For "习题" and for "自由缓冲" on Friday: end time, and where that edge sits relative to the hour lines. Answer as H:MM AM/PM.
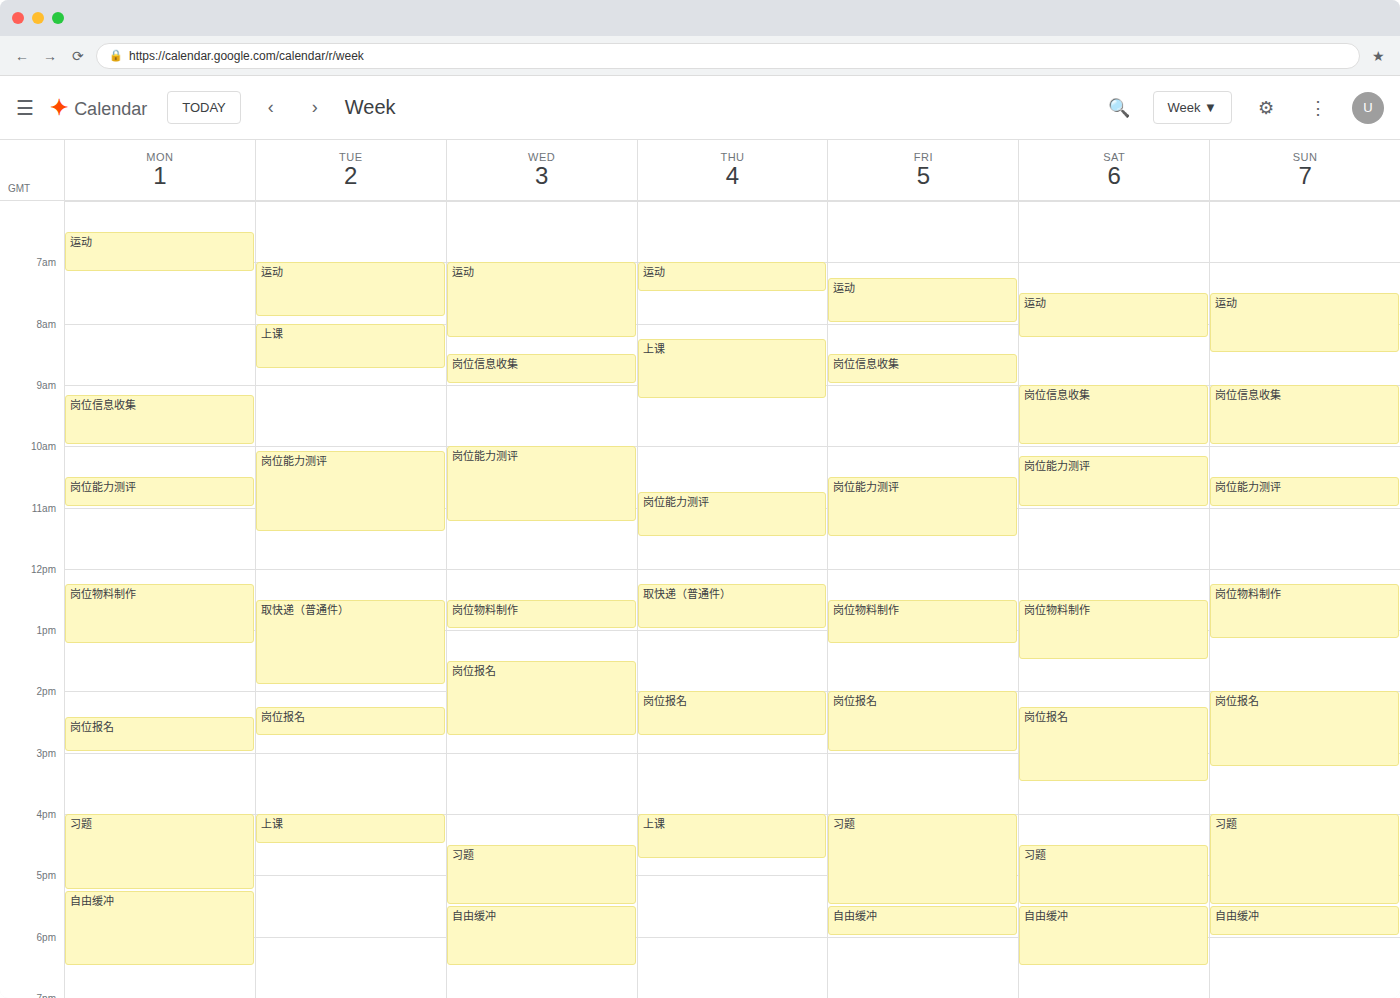
"习题": 5:30 PM, halfway between the 5 PM and 6 PM lines. "自由缓冲": 6:00 PM, exactly on the 6 PM line.